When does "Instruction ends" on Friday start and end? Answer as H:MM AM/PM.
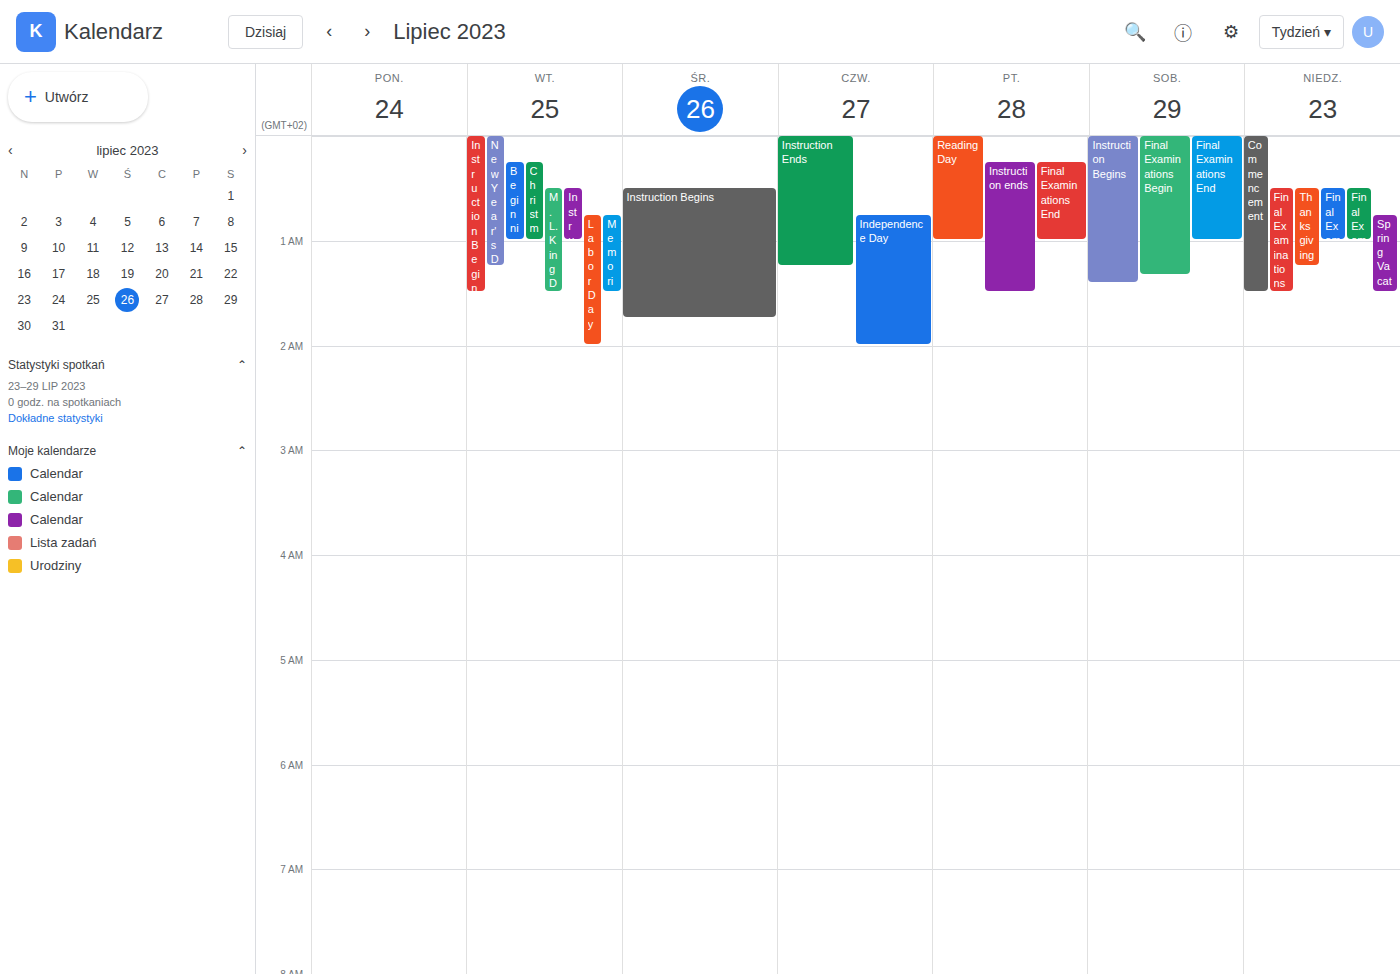
12:15 AM to 1:30 AM